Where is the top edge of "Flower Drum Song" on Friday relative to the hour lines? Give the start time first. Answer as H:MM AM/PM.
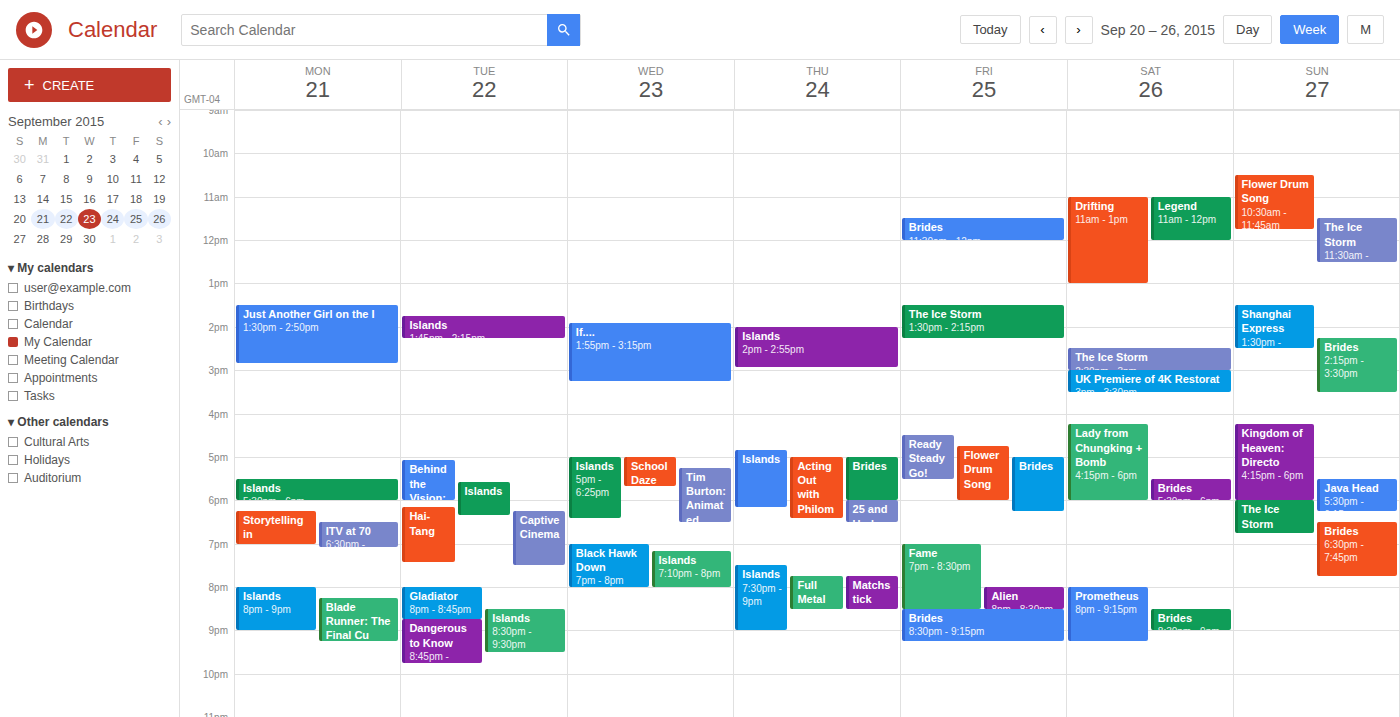
4:45 PM -- neither: three quarters of the way from the 4 PM line to the 5 PM line.